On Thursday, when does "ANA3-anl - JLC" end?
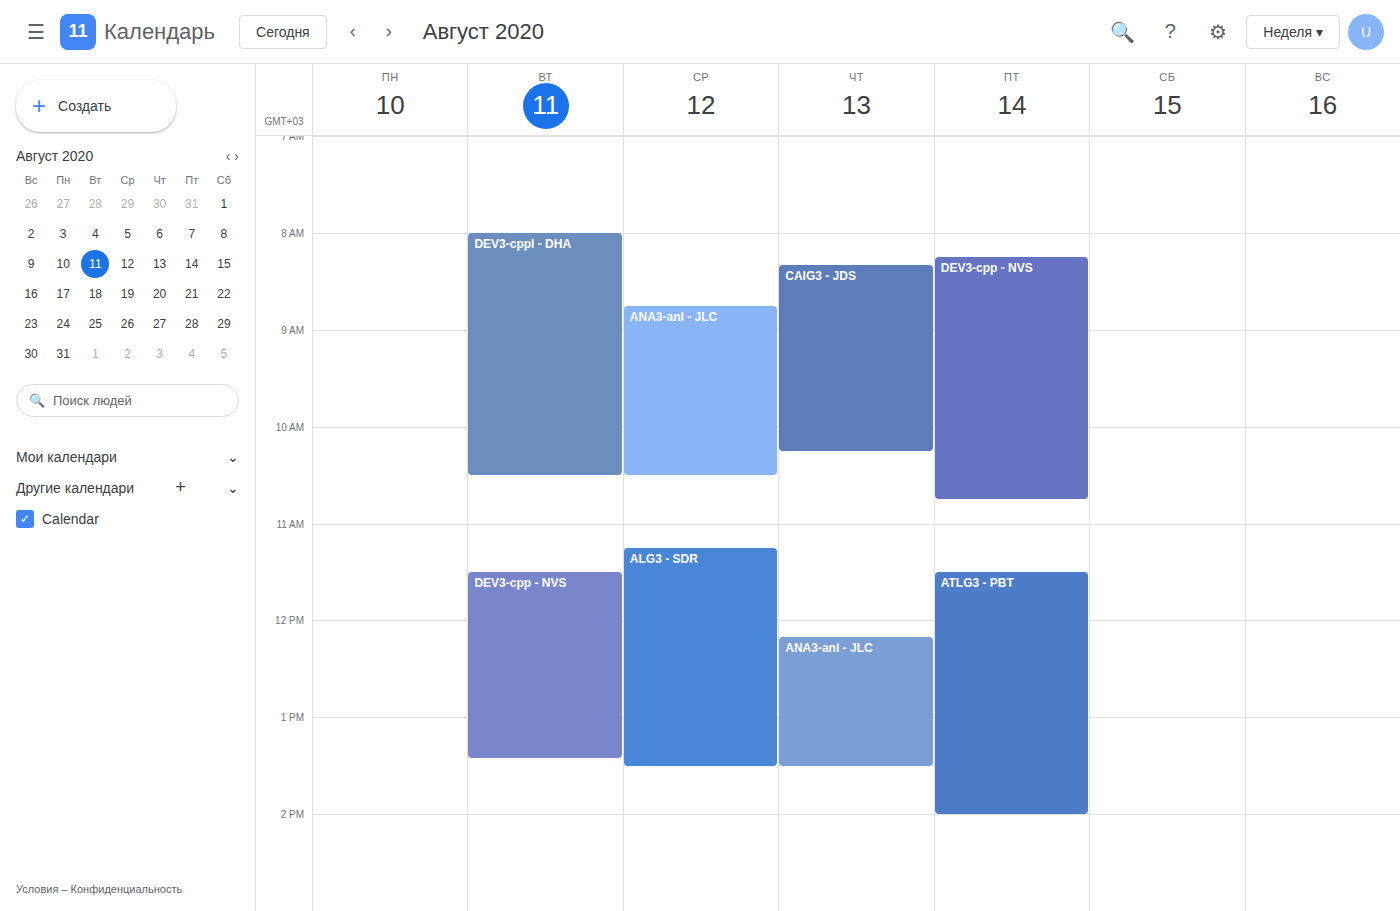
1:30 PM